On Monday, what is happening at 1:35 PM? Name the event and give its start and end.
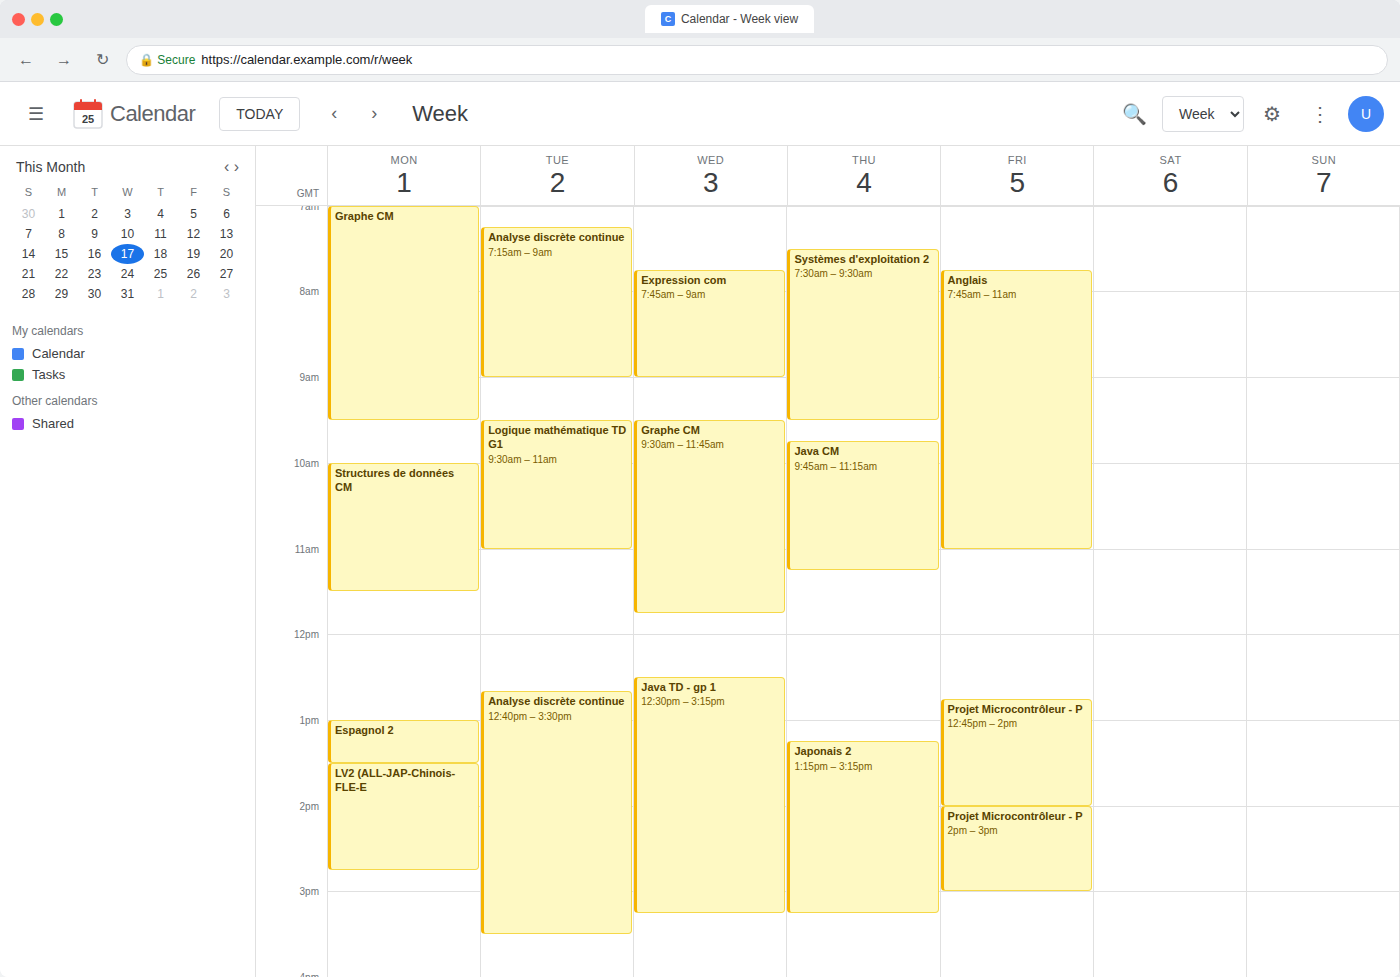
"LV2 (ALL-JAP-Chinois-FLE-E", 1:30 PM to 2:45 PM